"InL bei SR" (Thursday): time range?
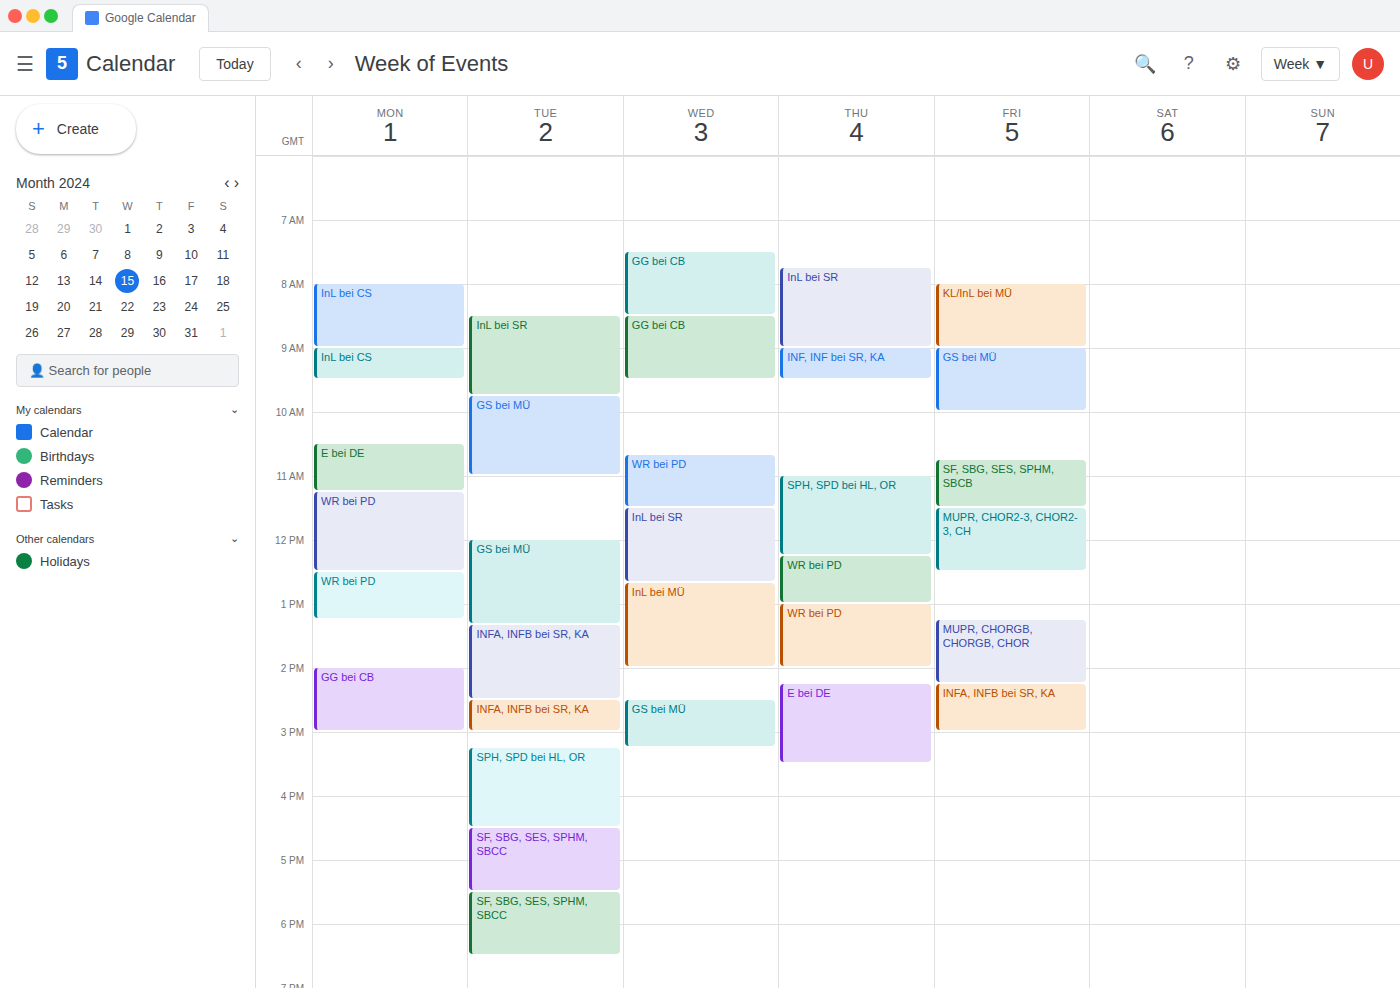
7:45 AM to 9:00 AM